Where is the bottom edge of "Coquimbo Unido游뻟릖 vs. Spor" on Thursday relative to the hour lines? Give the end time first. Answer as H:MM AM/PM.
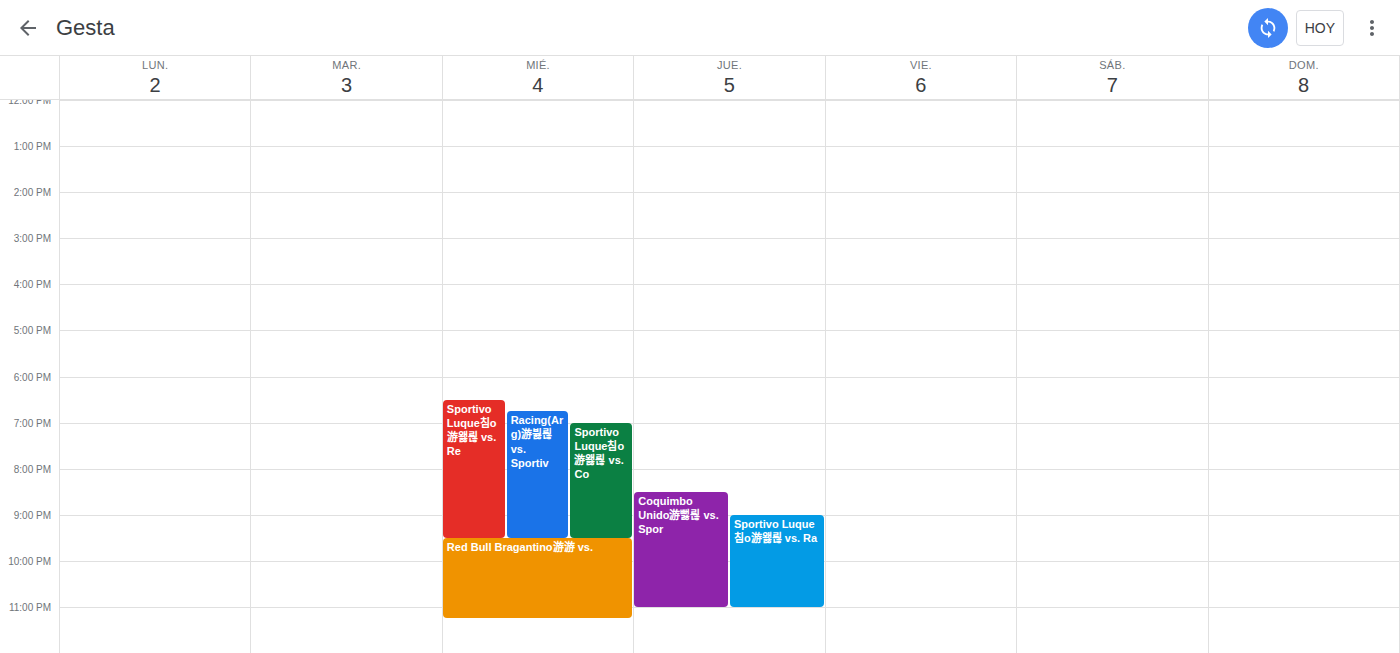
11:00 PM -- exactly on the 11 PM line.